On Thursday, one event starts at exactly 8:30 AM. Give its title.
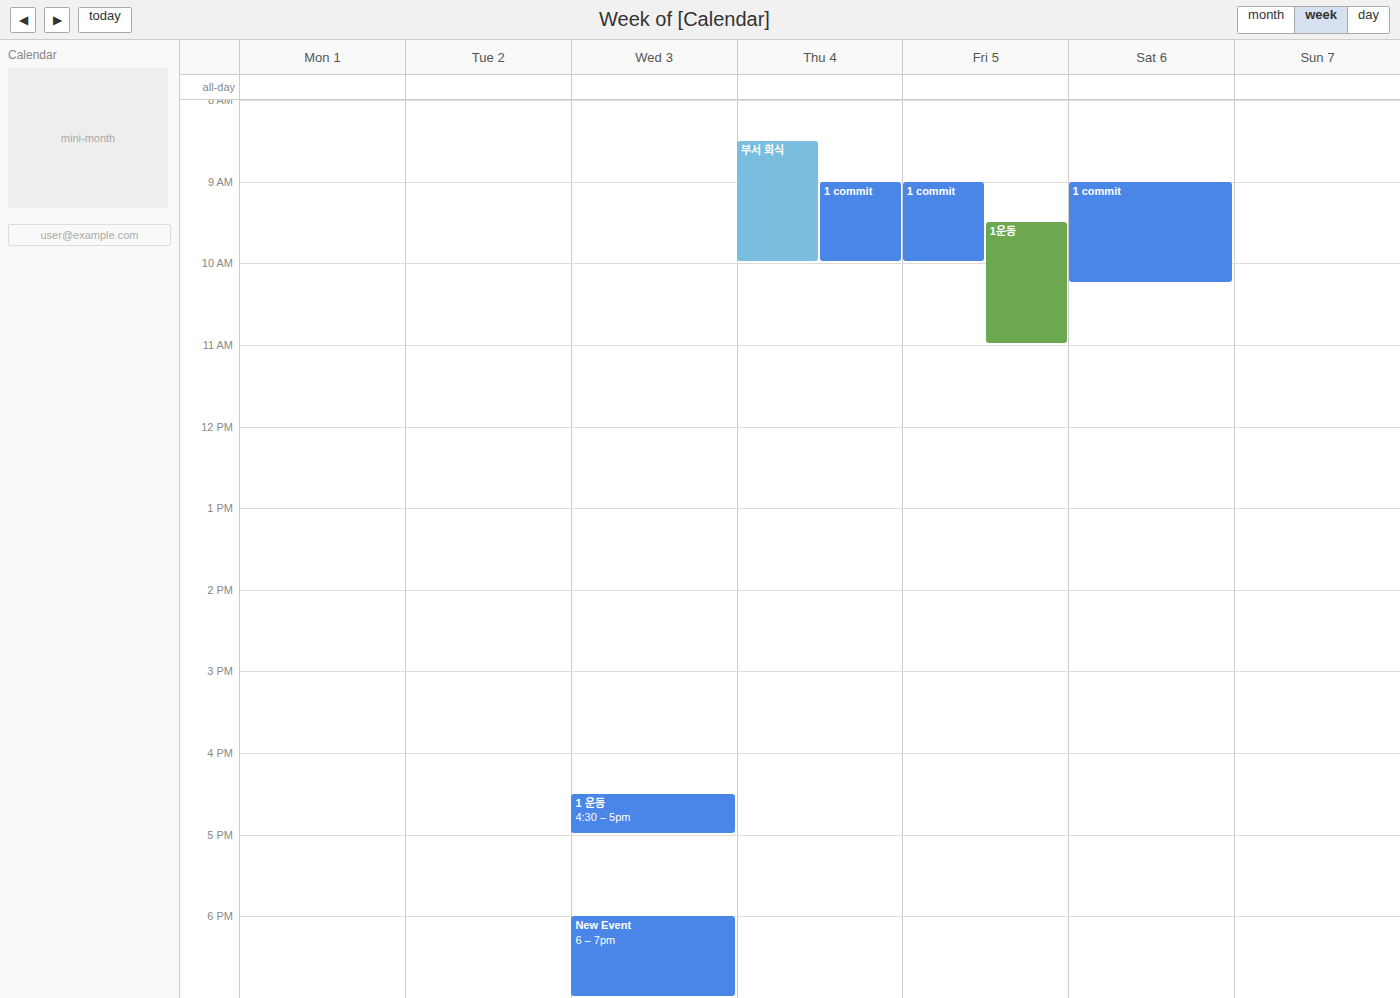
"부서 회식"